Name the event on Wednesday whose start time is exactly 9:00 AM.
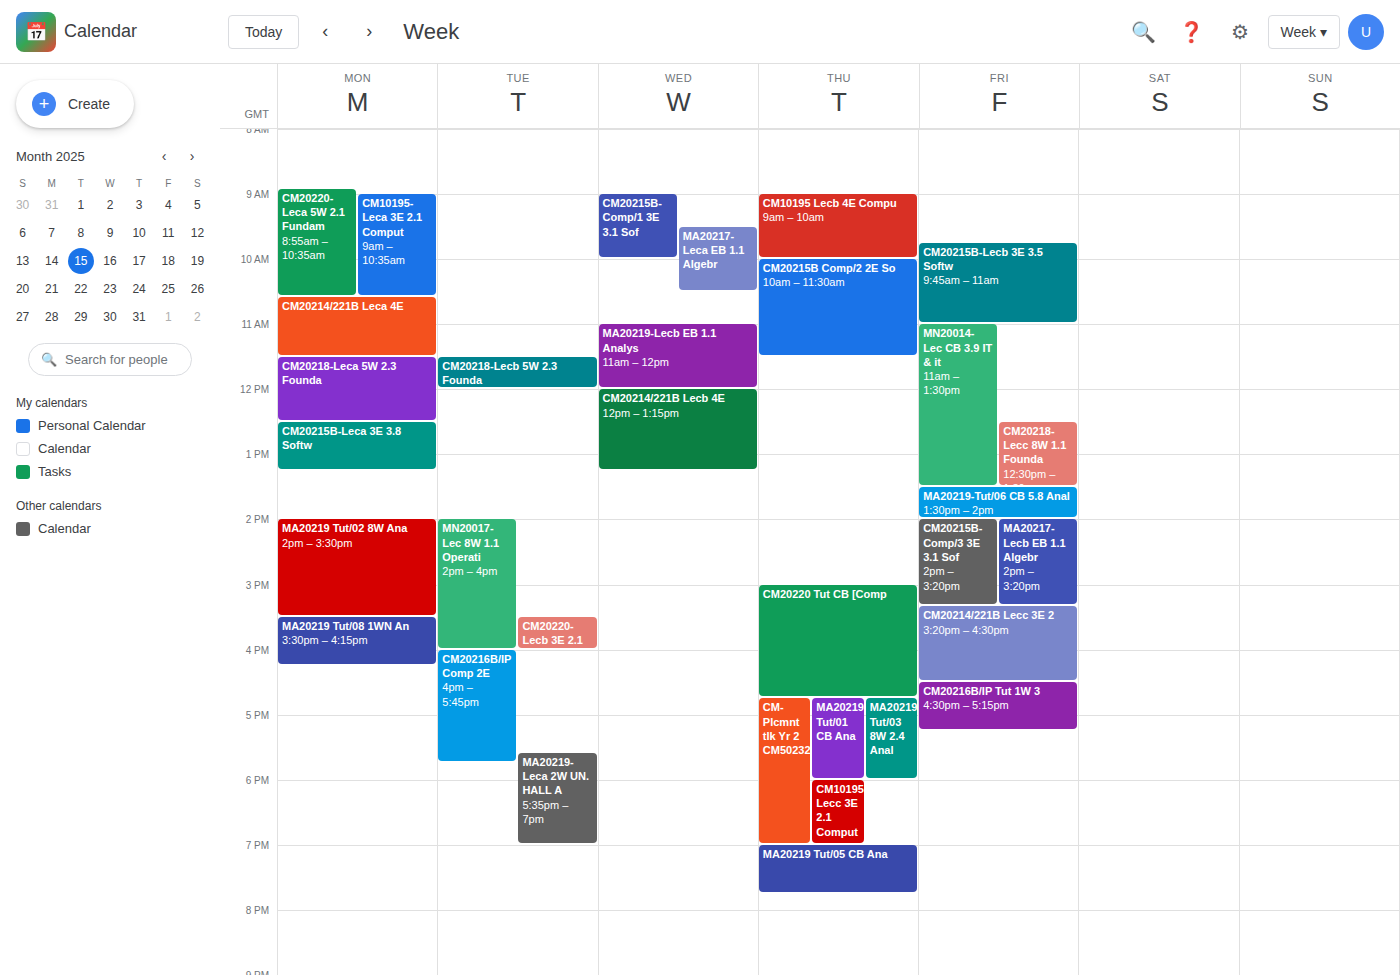
"CM20215B-Comp/1 3E 3.1 Sof"